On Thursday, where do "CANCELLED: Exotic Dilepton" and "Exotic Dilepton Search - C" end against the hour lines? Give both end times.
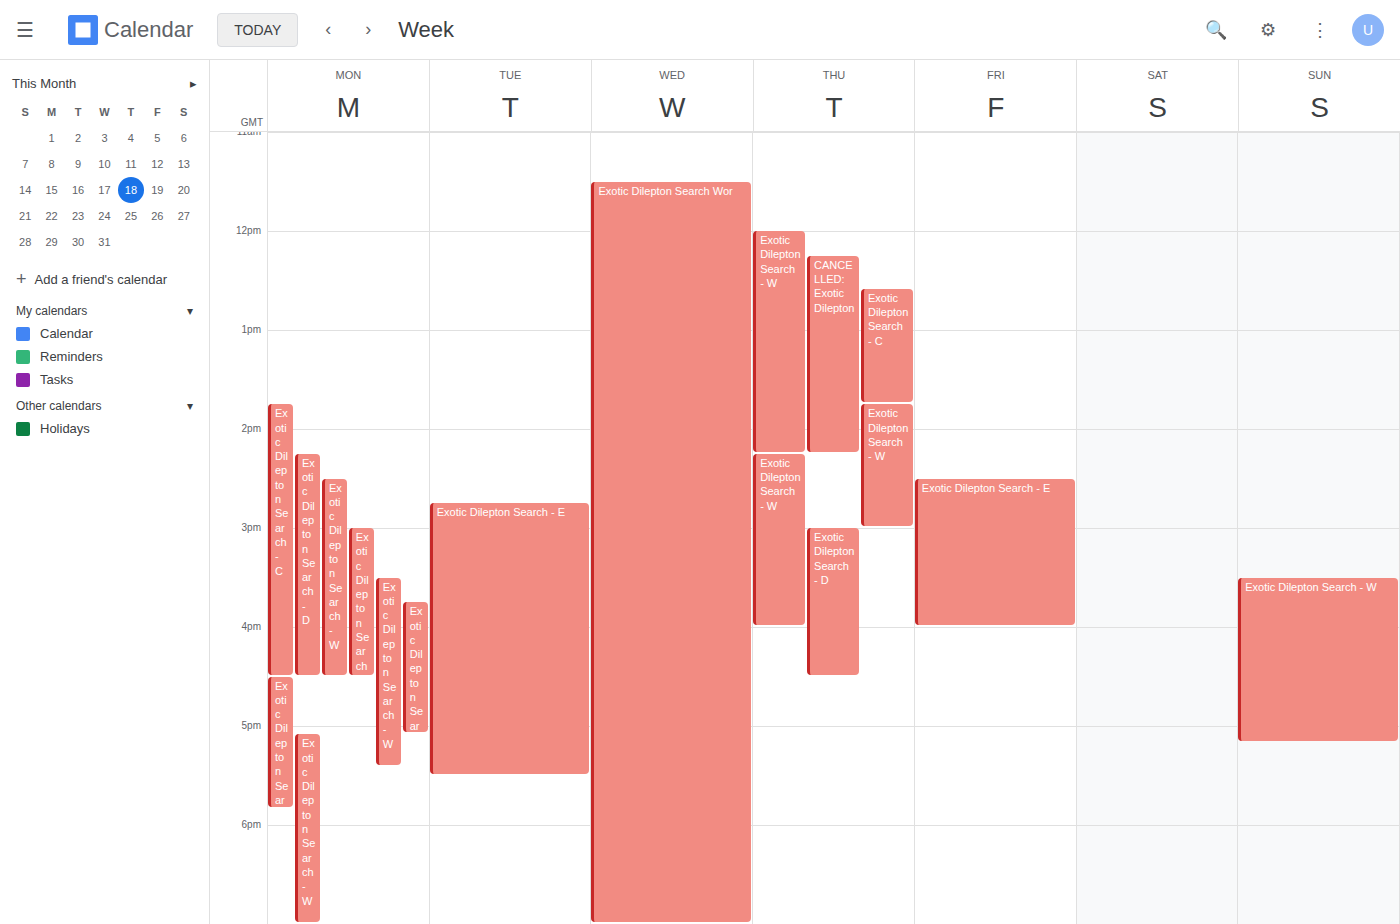
"CANCELLED: Exotic Dilepton": 2:15 PM, neither: a quarter of the way from the 2 PM line to the 3 PM line. "Exotic Dilepton Search - C": 1:45 PM, neither: three quarters of the way from the 1 PM line to the 2 PM line.